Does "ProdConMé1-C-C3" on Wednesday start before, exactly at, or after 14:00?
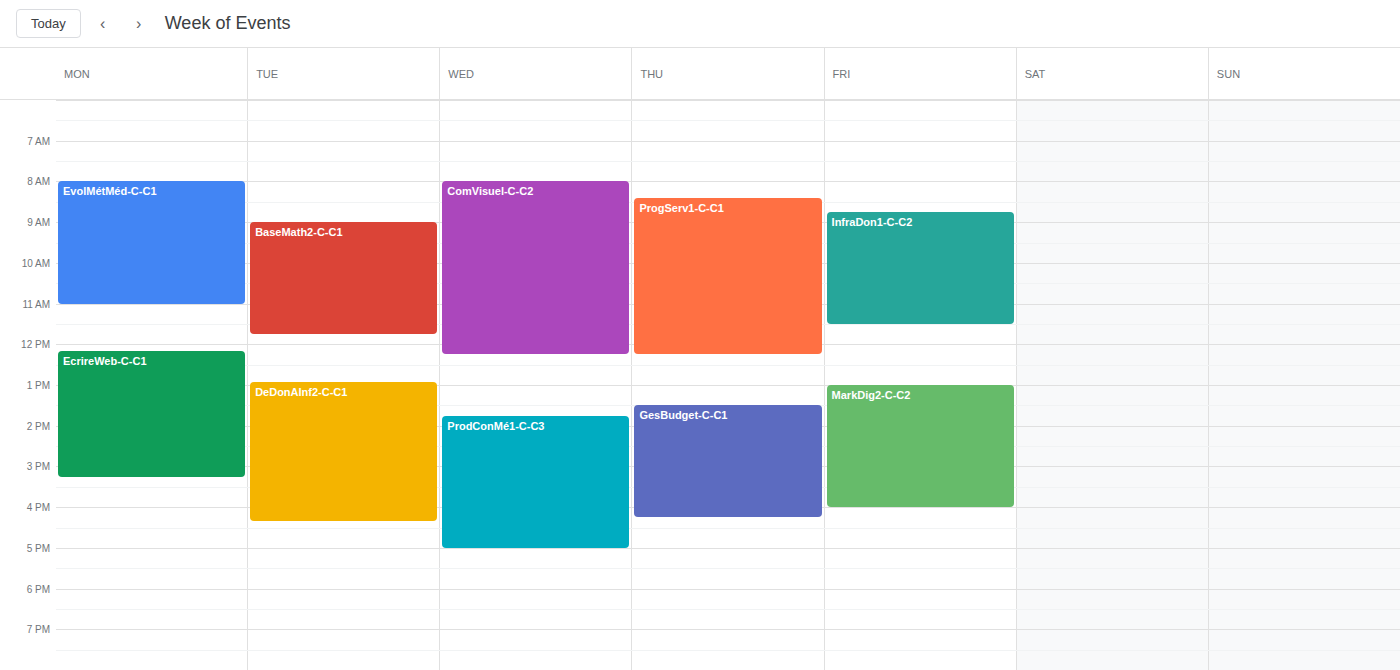
13:45 -- before 14:00, 15 minutes above the 14:00 line.